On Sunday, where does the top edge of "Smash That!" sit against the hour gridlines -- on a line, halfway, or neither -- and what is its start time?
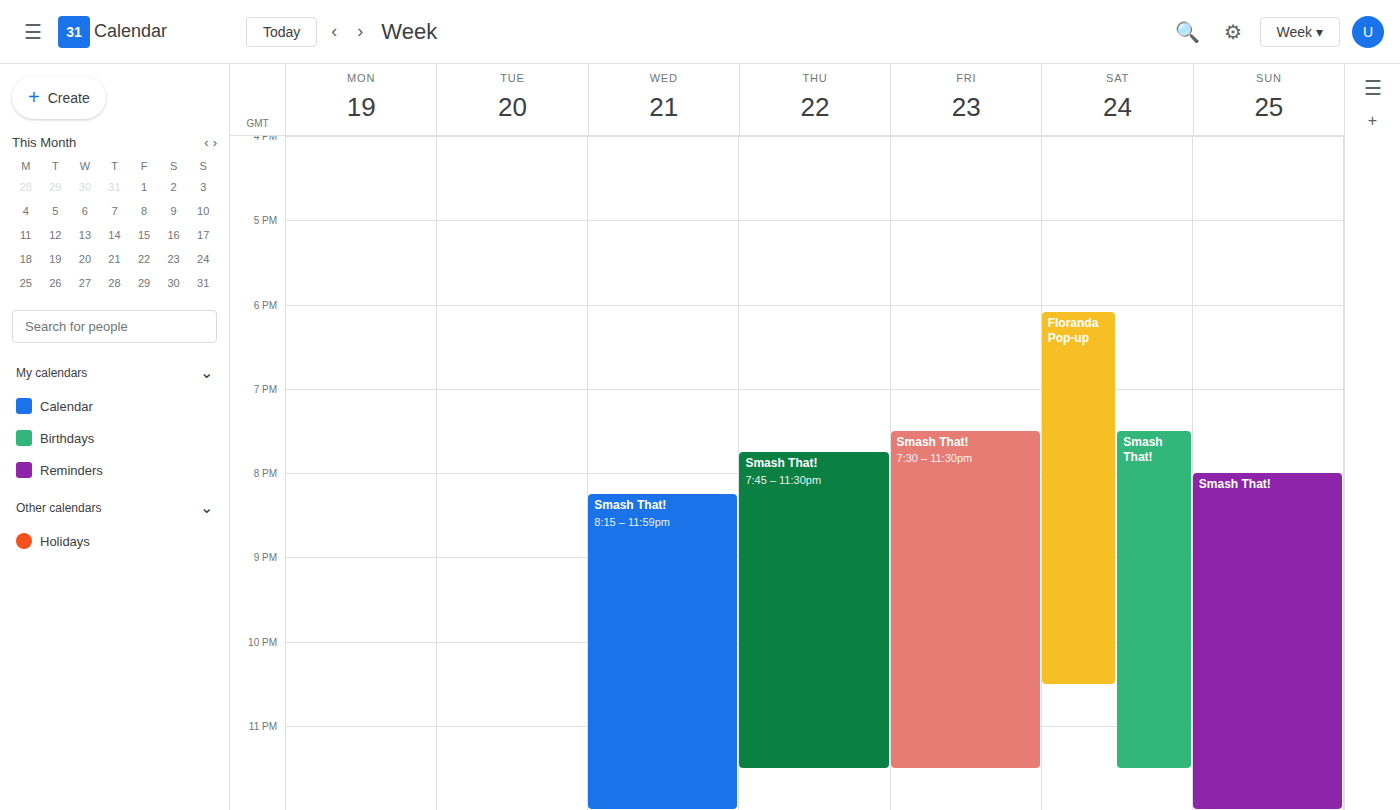
8:00 PM -- exactly on the 8 PM line.